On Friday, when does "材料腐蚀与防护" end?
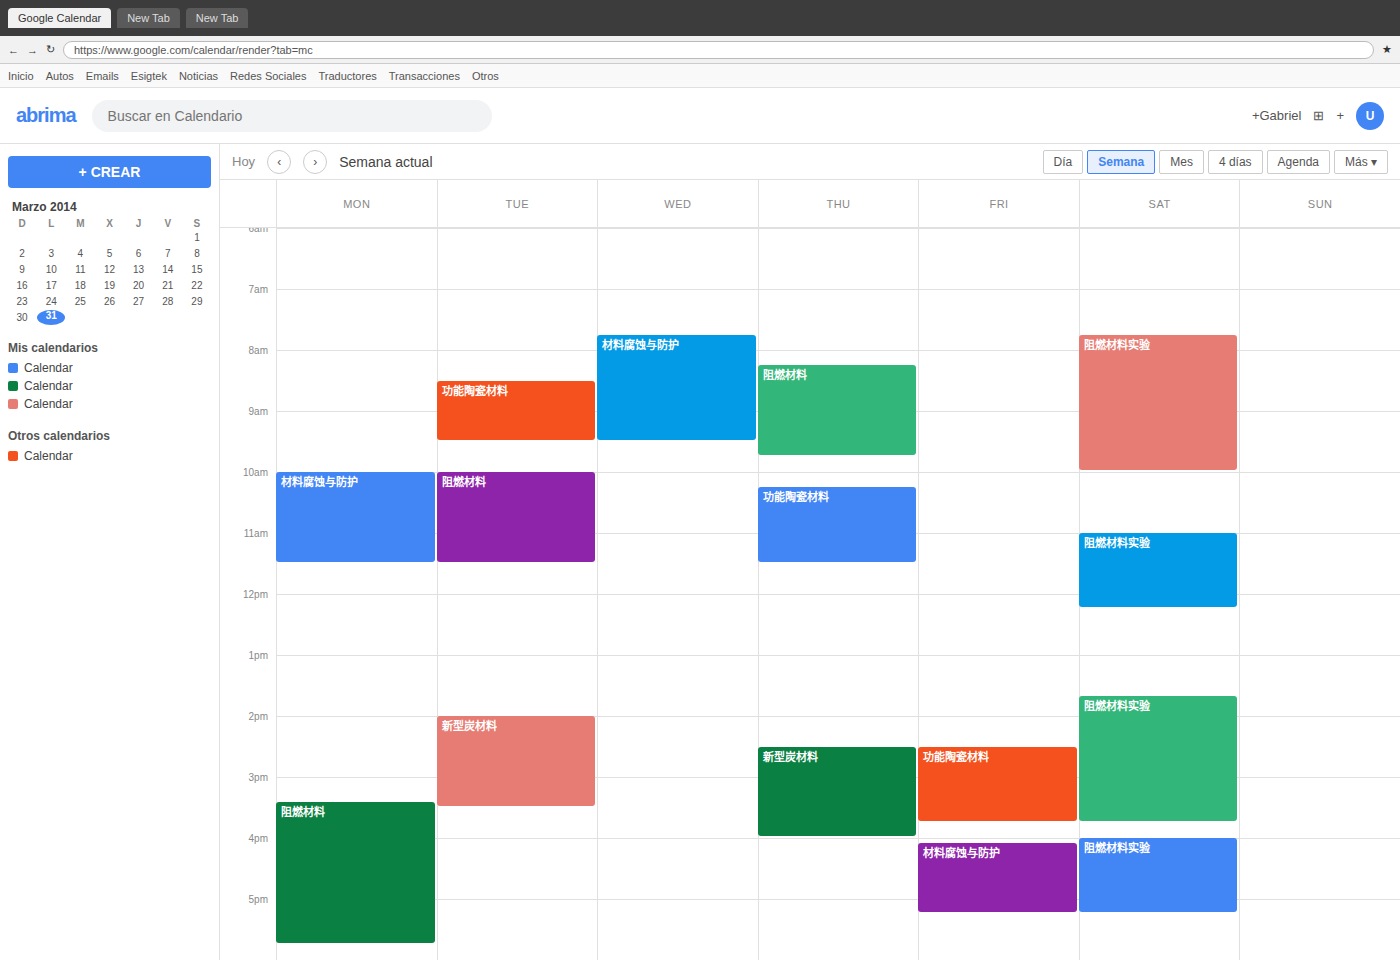
5:15 PM